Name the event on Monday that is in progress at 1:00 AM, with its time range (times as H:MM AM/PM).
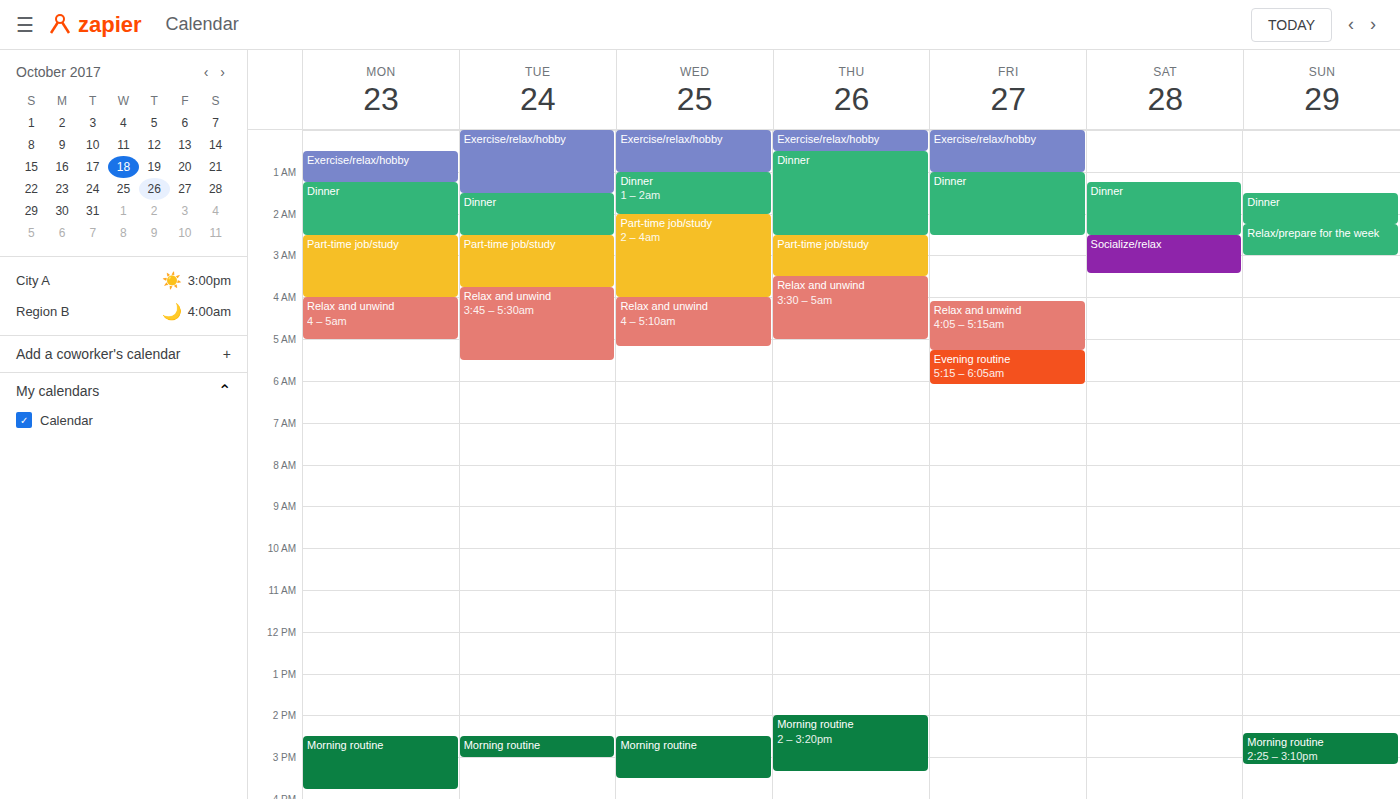
"Exercise/relax/hobby", 12:30 AM to 1:15 AM